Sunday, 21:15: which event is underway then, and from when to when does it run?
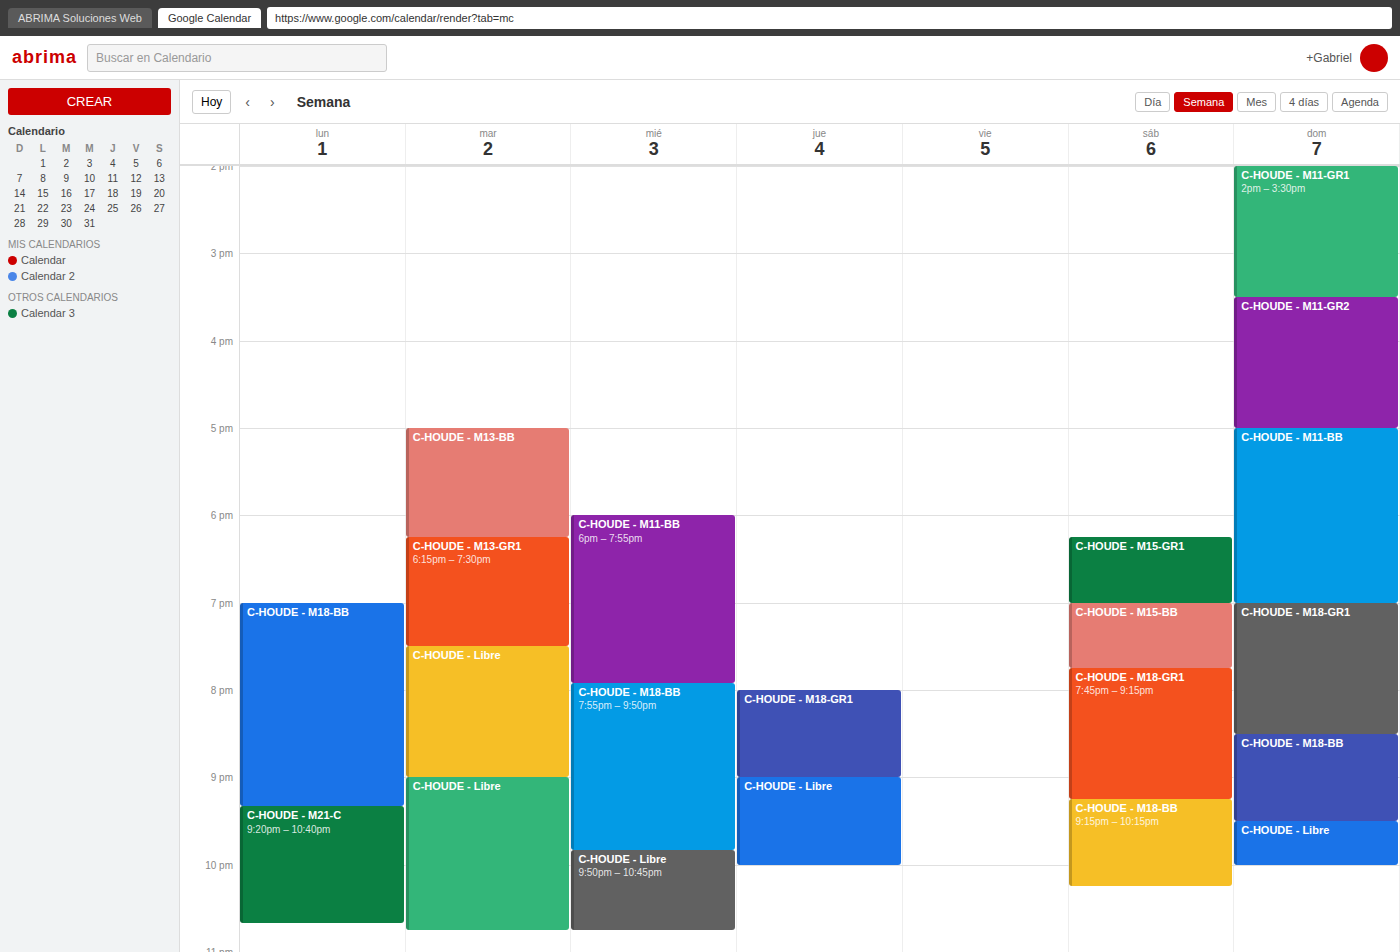
"C-HOUDE - M18-BB", 20:30 to 21:30